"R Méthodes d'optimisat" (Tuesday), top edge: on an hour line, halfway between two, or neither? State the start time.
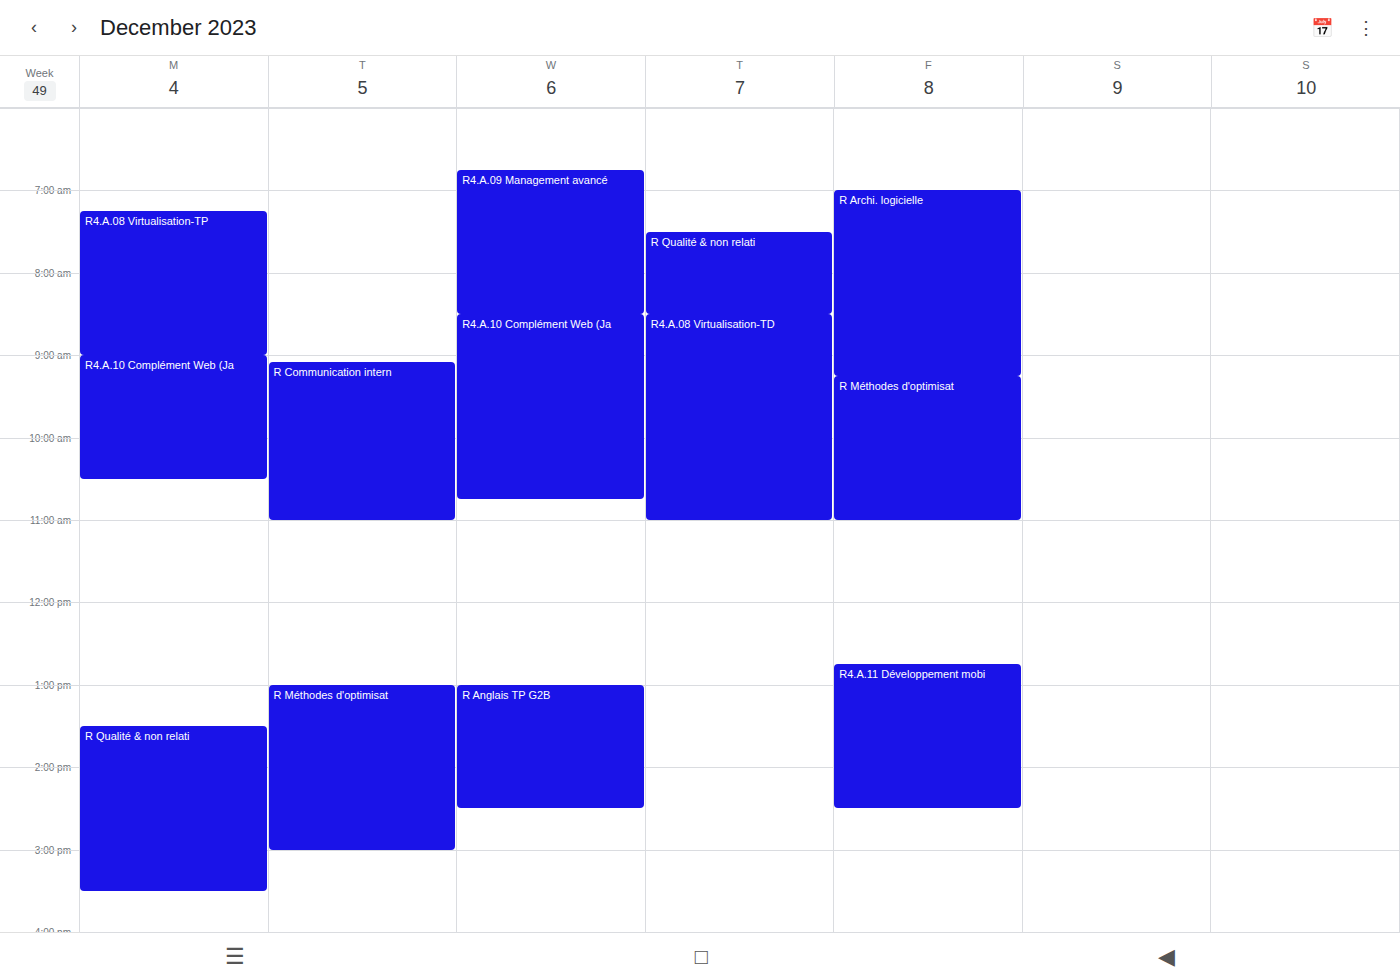
13:00 -- exactly on the 13:00 line.